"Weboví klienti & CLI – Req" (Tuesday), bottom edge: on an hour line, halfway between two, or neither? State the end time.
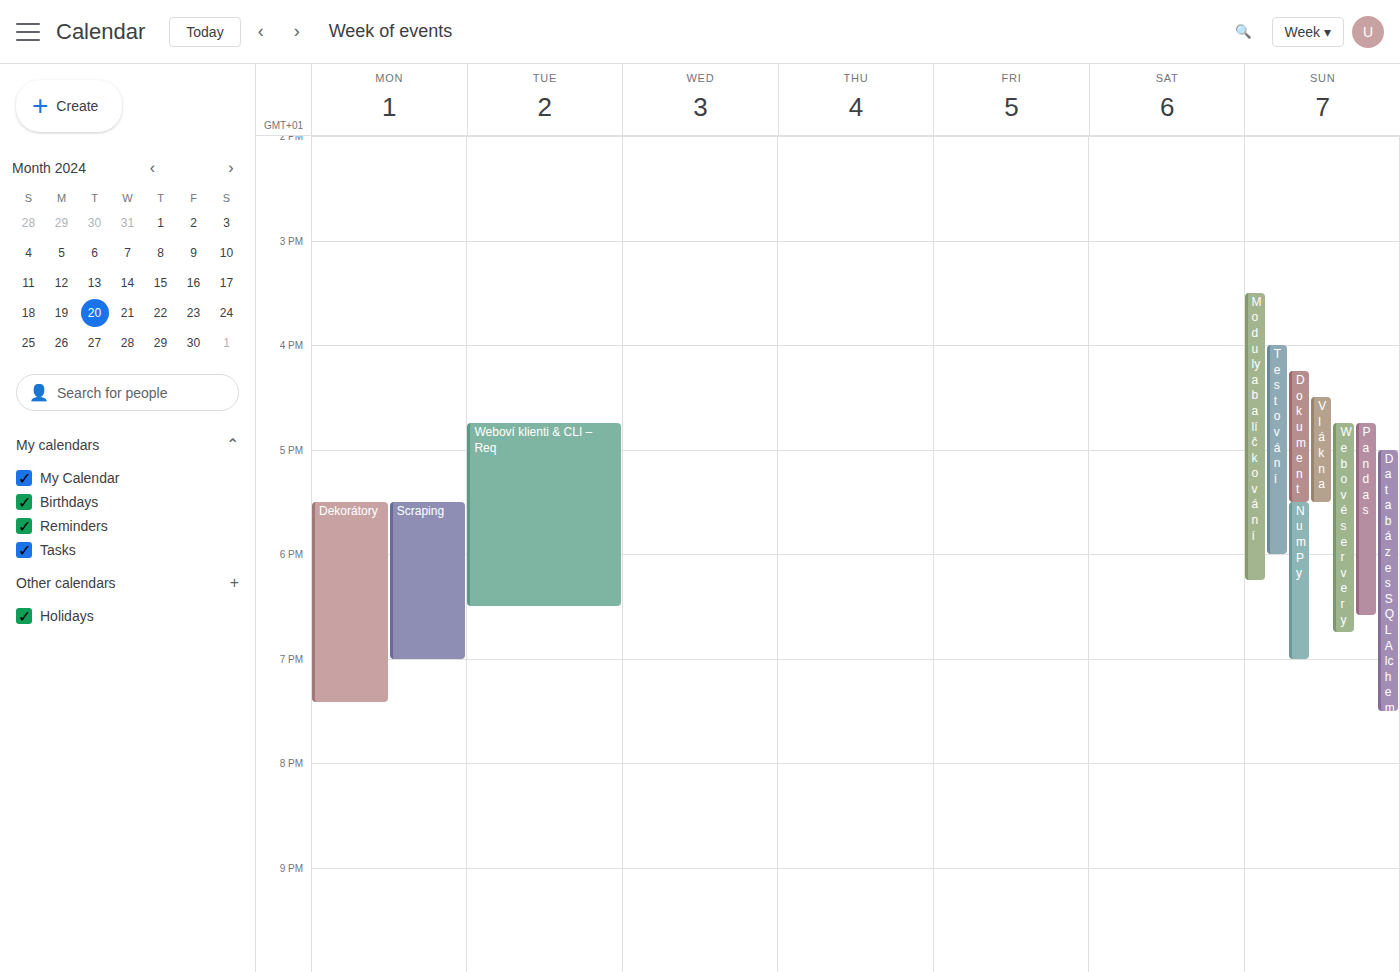
6:30 PM -- halfway between the 6 PM and 7 PM lines.